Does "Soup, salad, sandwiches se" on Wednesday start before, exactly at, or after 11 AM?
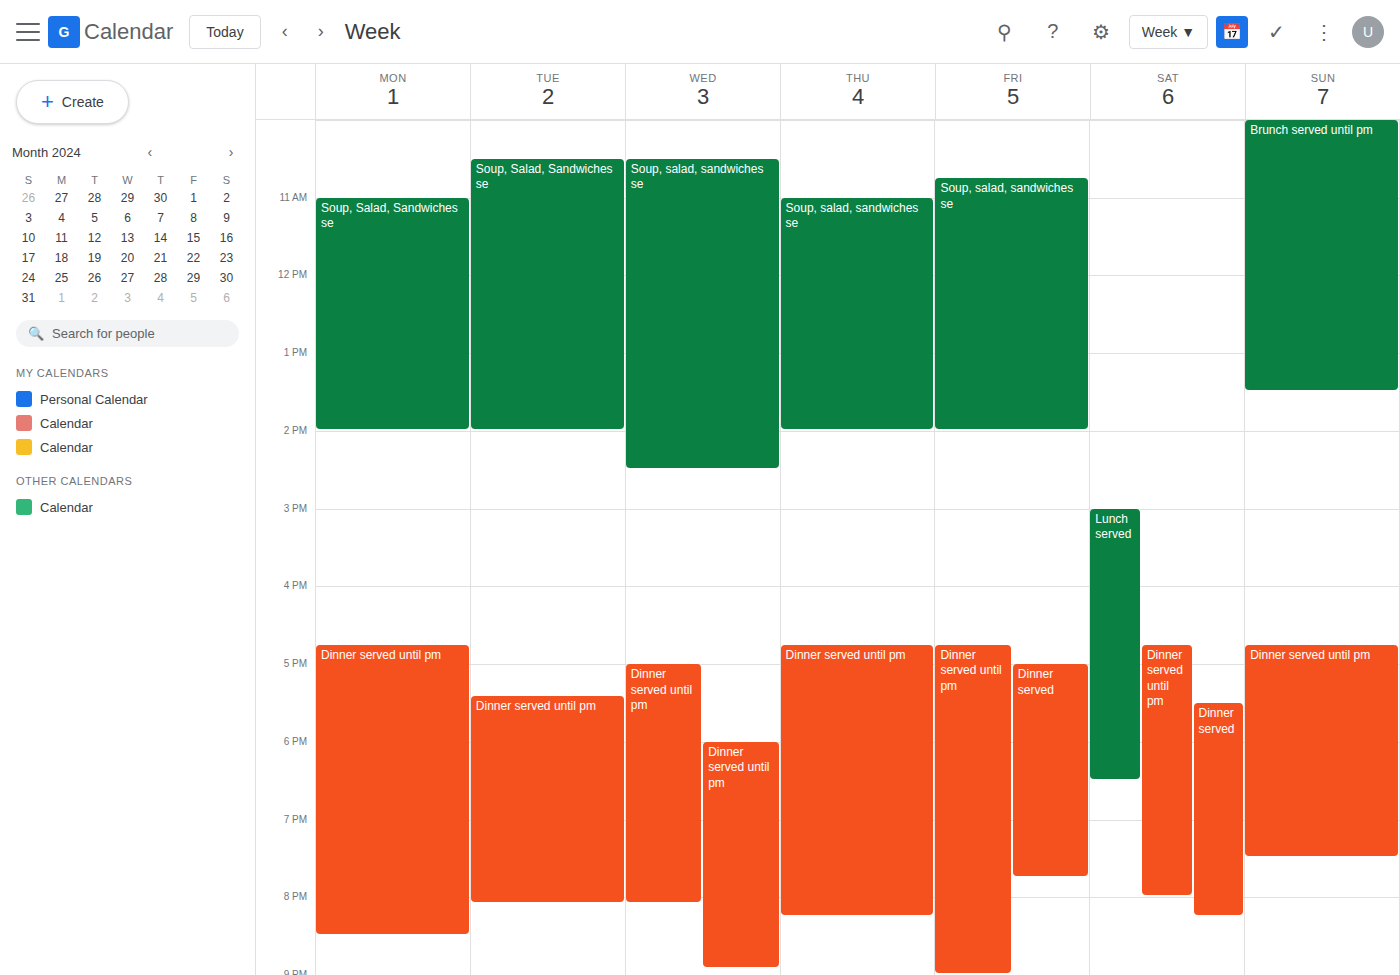
10:30 AM -- before 11 AM, 30 minutes above the 11 AM line.